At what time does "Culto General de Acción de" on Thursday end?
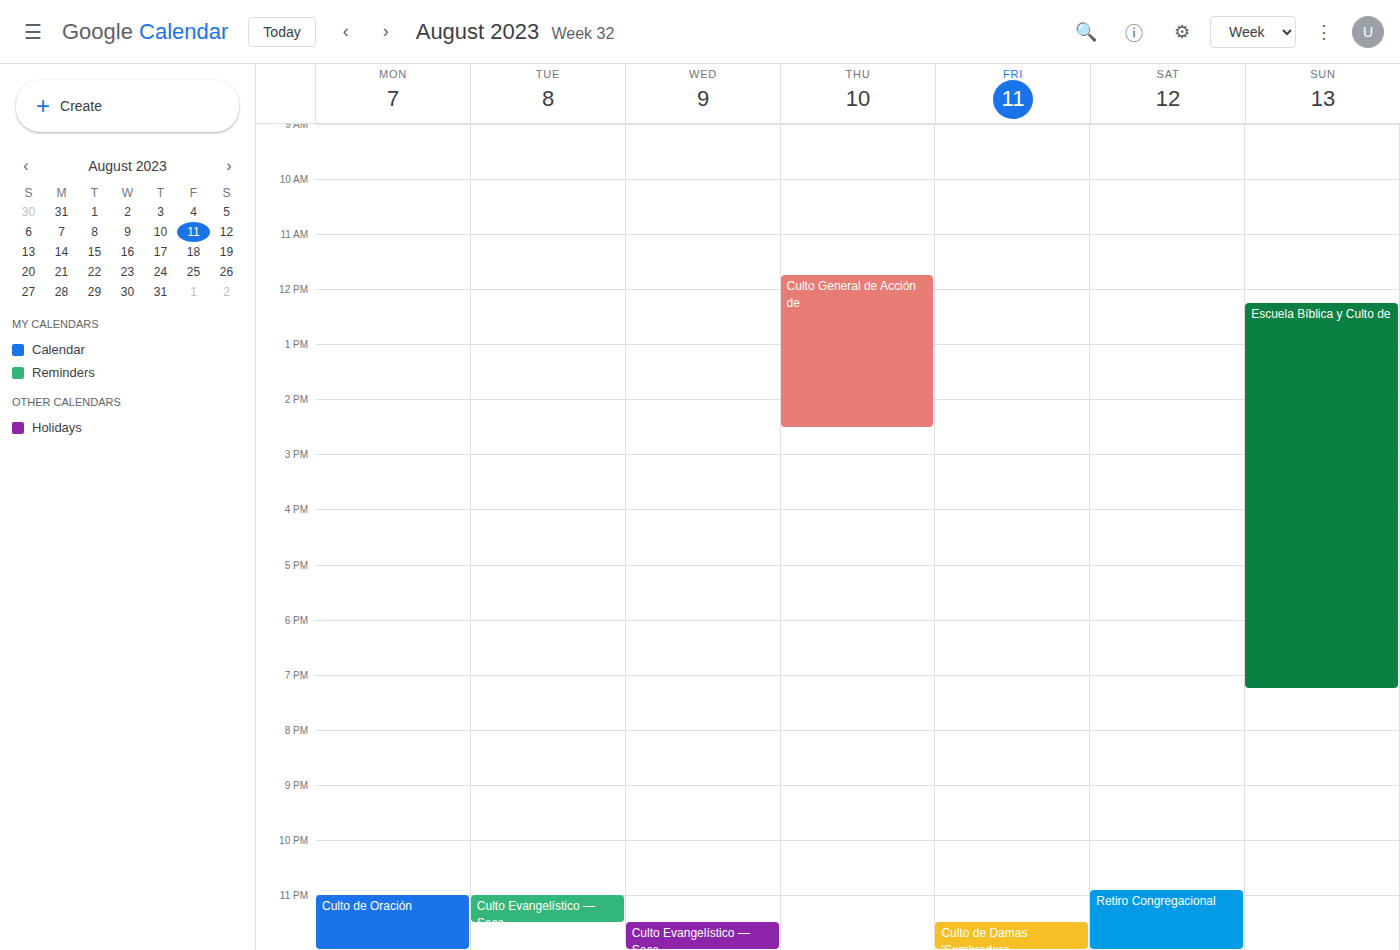
14:30